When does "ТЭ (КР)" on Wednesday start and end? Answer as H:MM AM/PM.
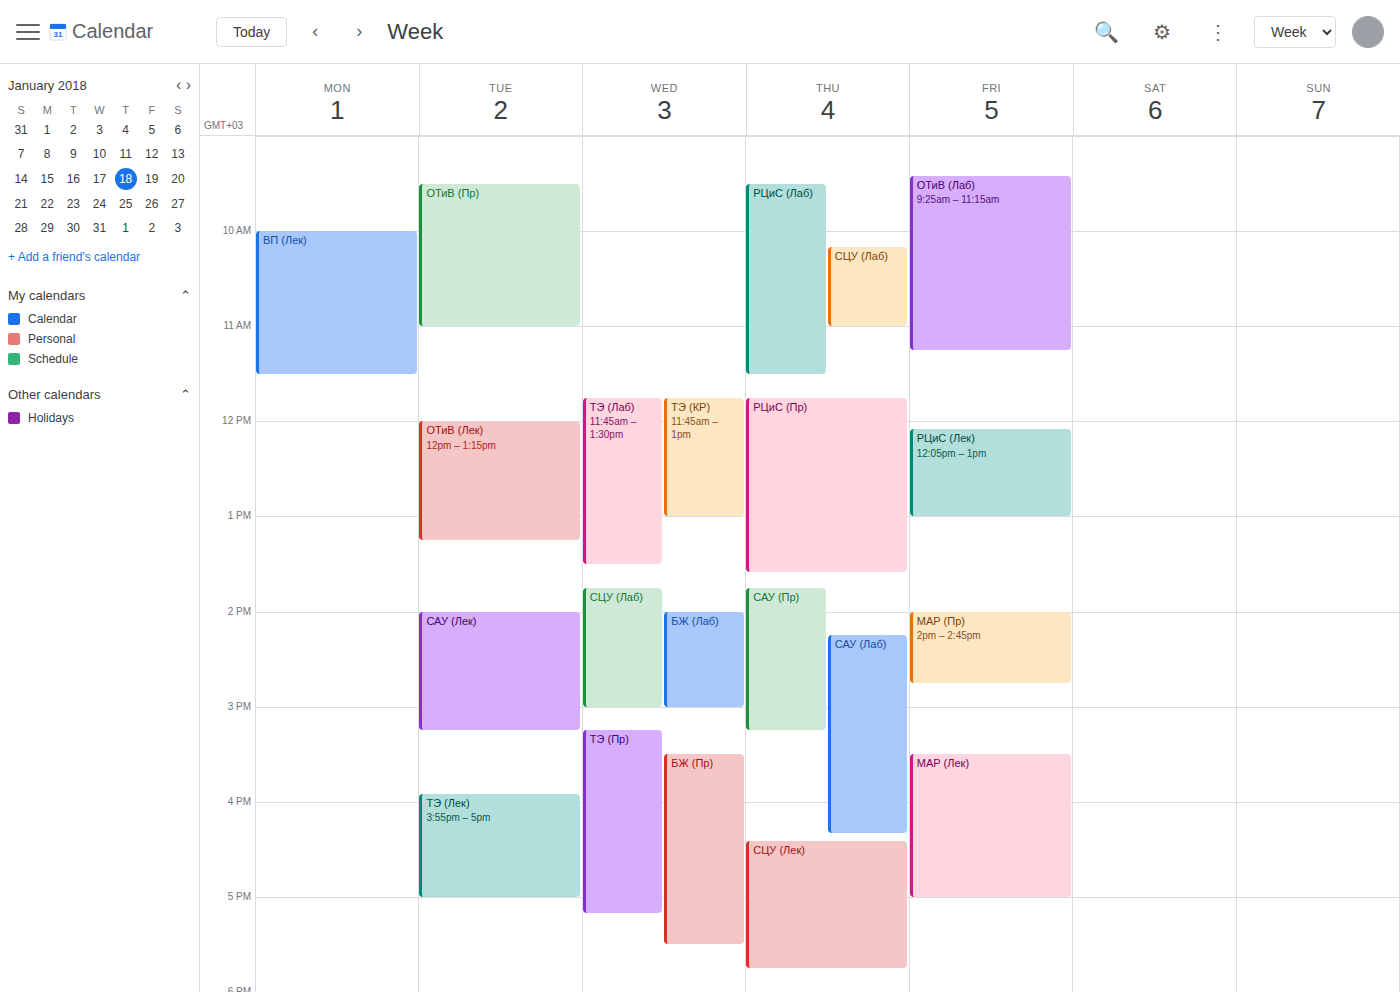
11:45 AM to 1:00 PM